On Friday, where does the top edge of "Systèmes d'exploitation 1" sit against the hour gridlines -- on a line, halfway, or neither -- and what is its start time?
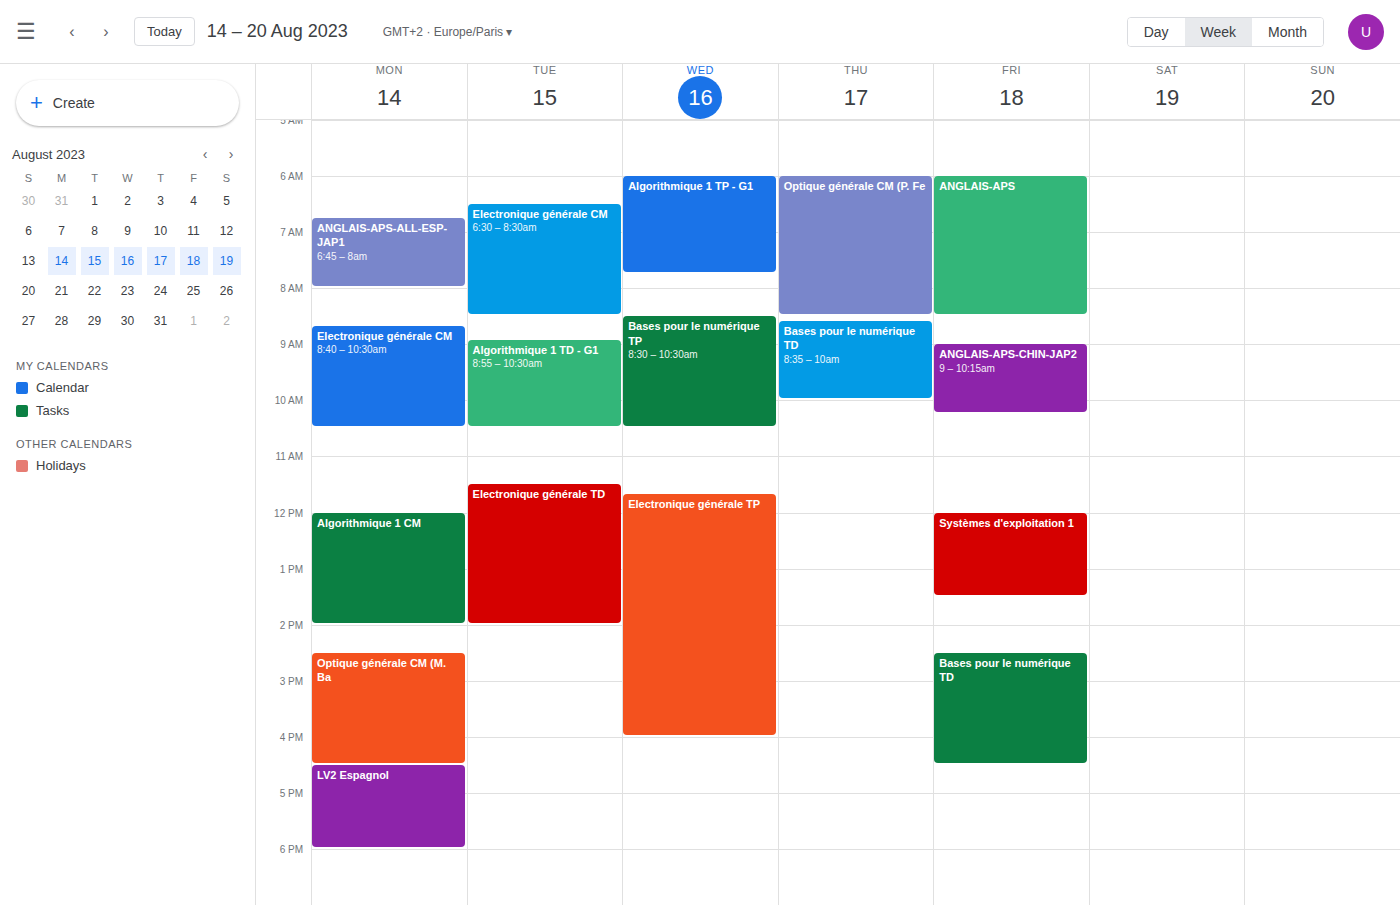
12:00 PM -- exactly on the 12 PM line.